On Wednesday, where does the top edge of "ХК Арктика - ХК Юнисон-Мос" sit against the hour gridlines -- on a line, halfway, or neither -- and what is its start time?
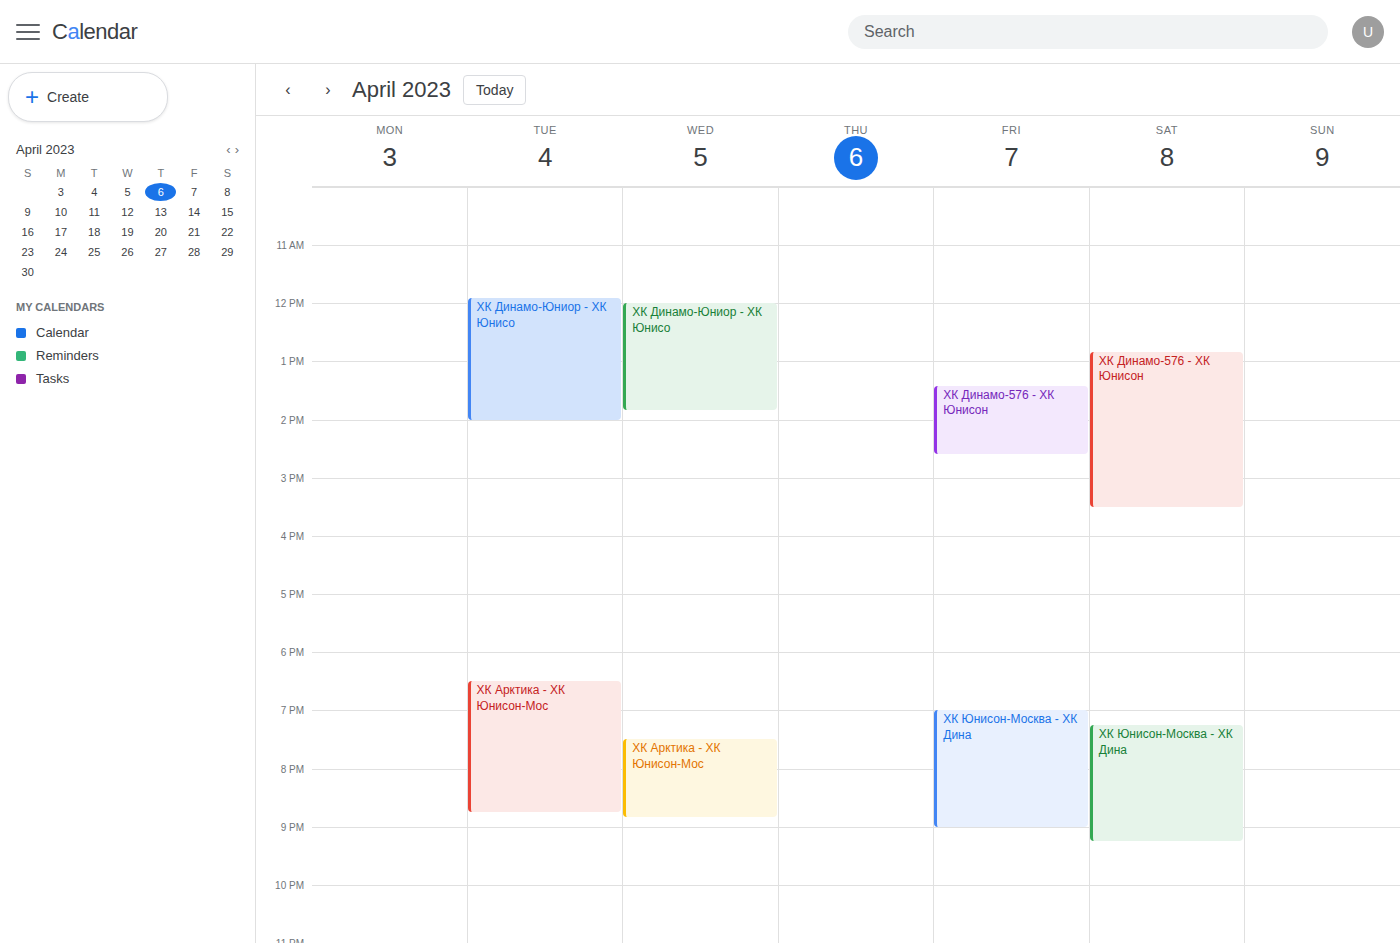
7:30 PM -- halfway between the 7 PM and 8 PM lines.